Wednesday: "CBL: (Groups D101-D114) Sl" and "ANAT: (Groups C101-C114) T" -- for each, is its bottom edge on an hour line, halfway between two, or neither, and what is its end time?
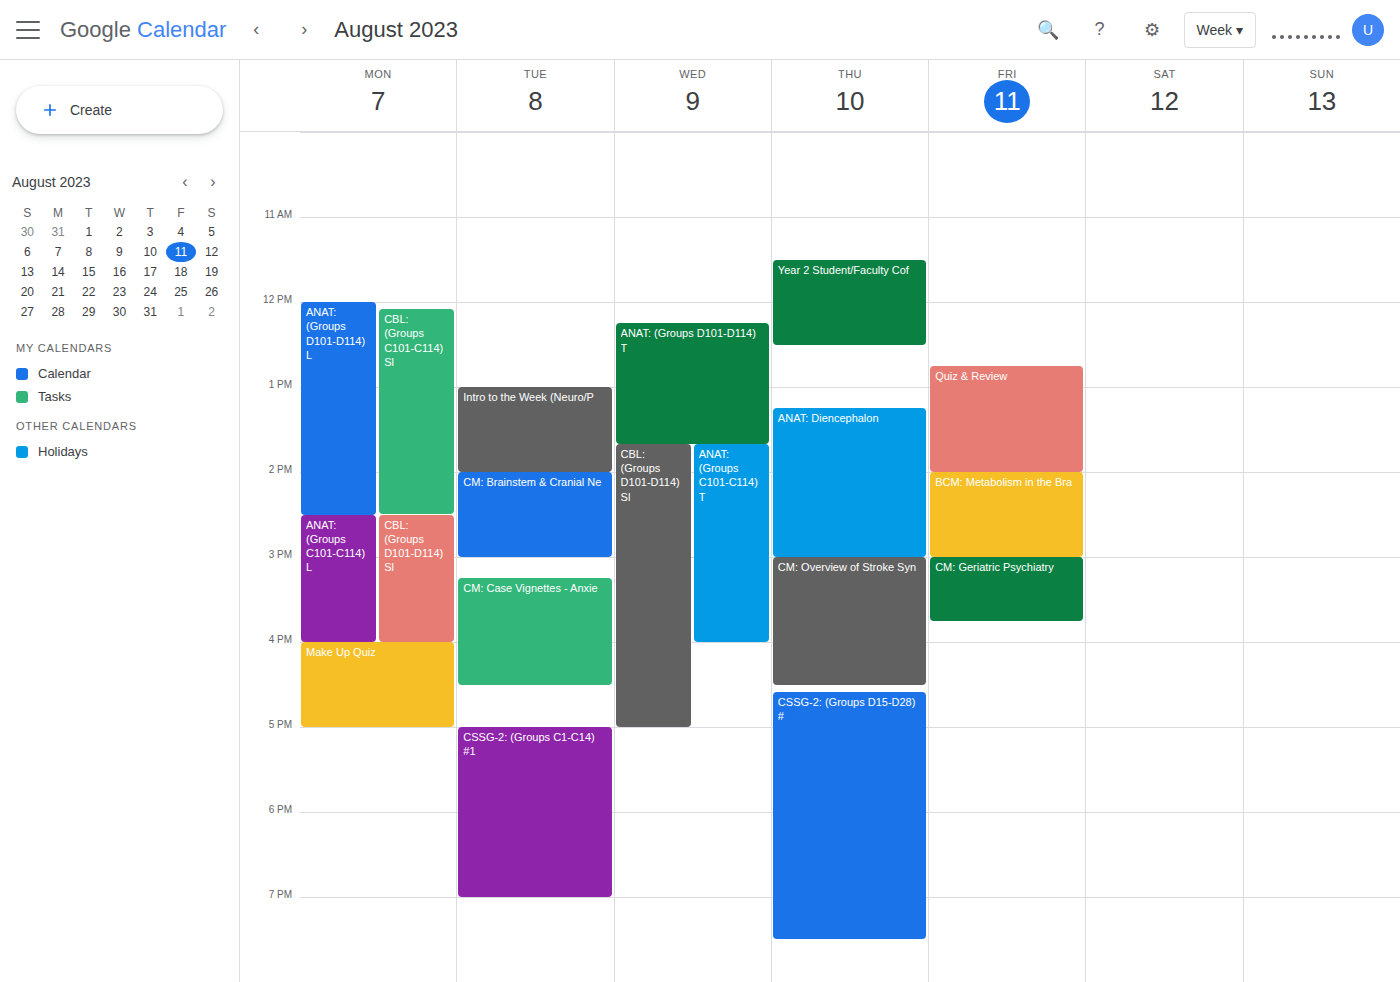
"CBL: (Groups D101-D114) Sl": 5:00 PM, exactly on the 5 PM line. "ANAT: (Groups C101-C114) T": 4:00 PM, exactly on the 4 PM line.